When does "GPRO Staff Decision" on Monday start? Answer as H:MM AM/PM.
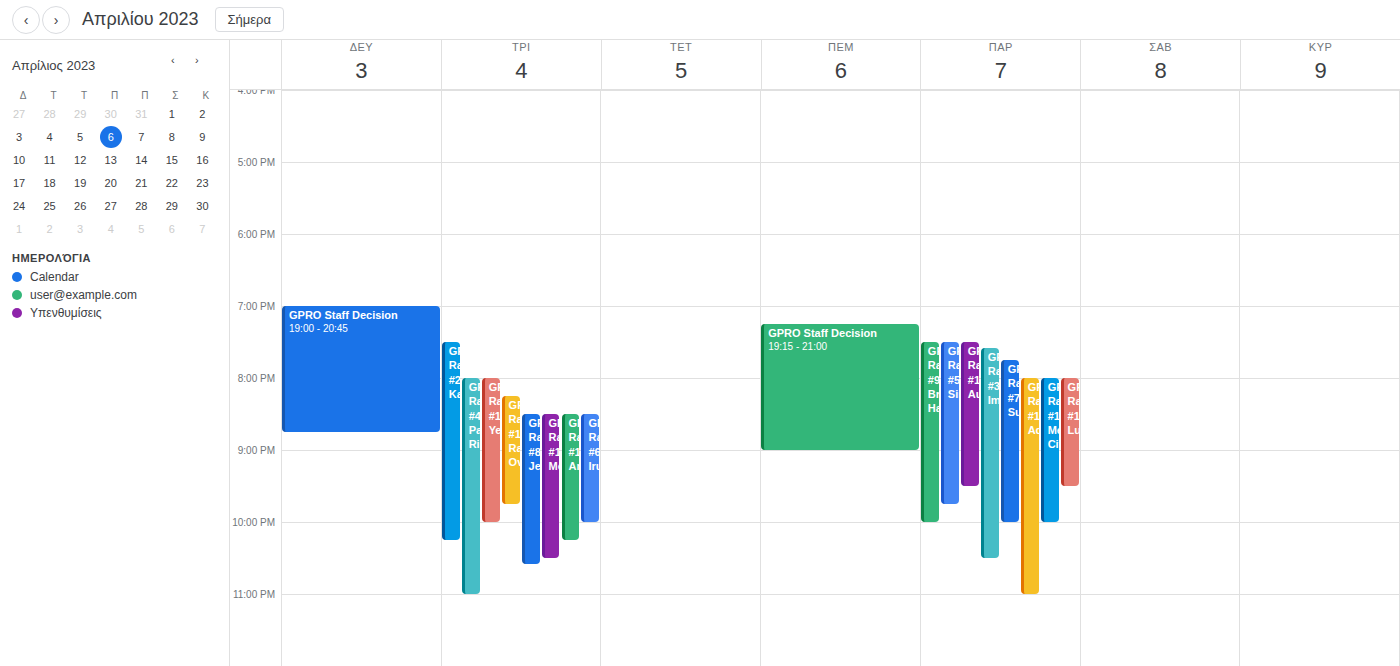
7:00 PM